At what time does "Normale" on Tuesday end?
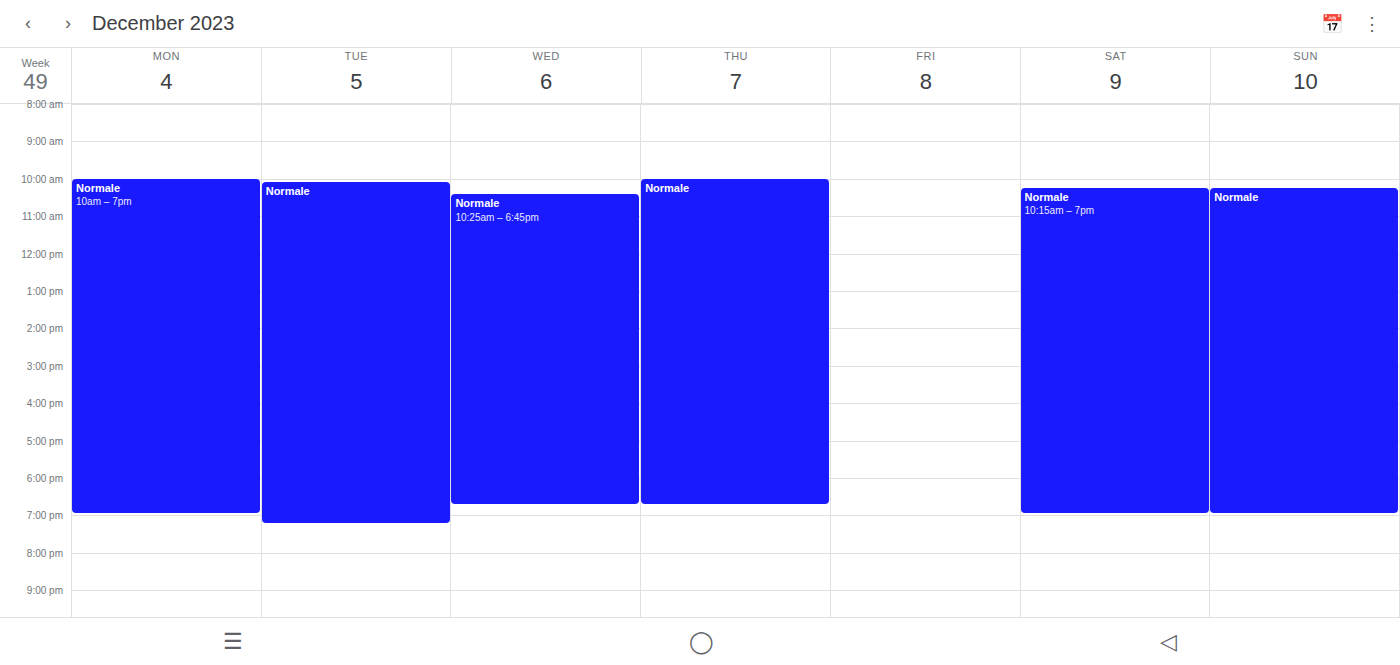
7:15 PM